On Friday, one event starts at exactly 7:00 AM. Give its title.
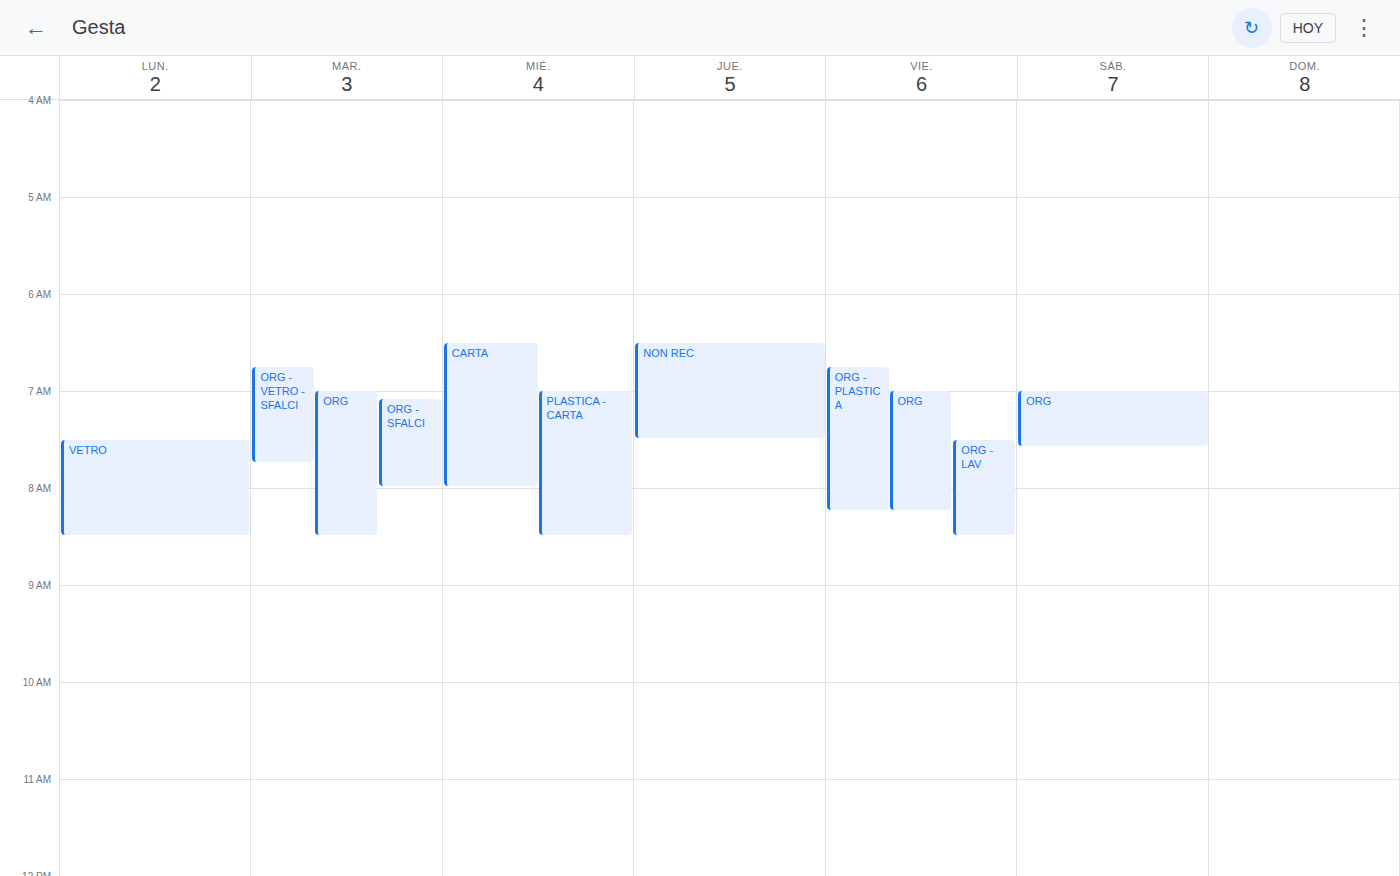
"ORG"